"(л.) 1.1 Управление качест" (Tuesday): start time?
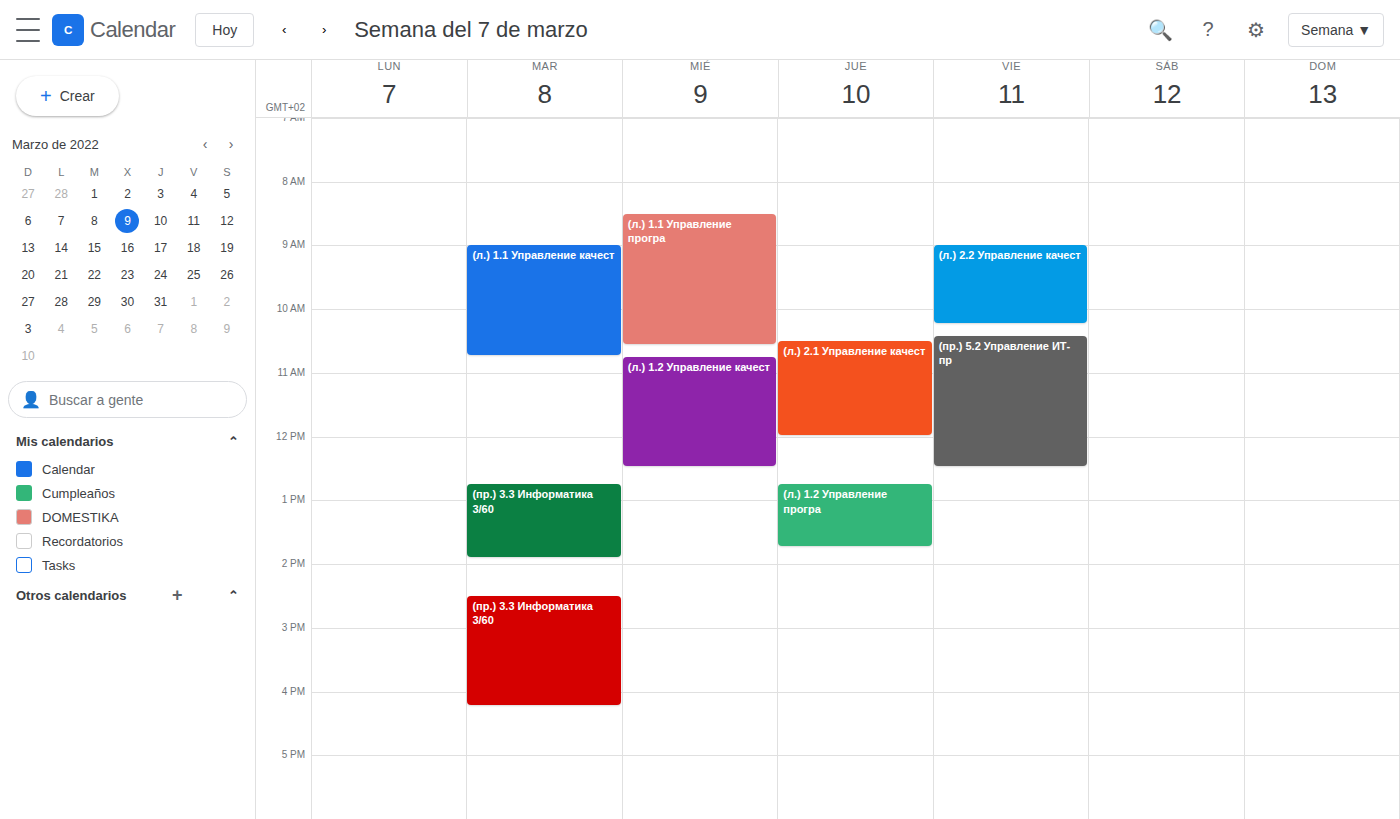
9:00 AM